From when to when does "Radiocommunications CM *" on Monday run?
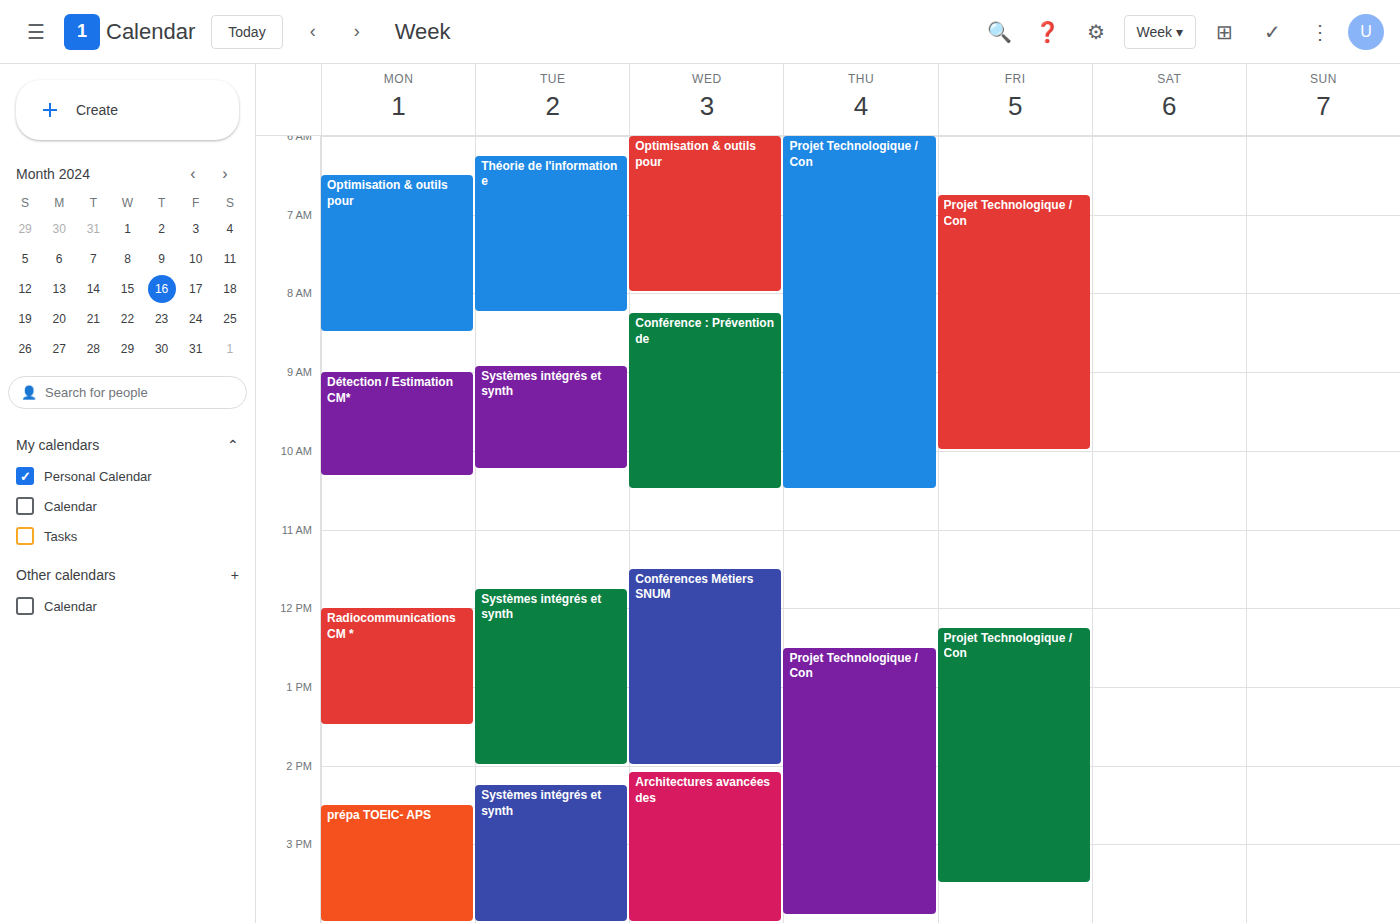
12:00 PM to 1:30 PM